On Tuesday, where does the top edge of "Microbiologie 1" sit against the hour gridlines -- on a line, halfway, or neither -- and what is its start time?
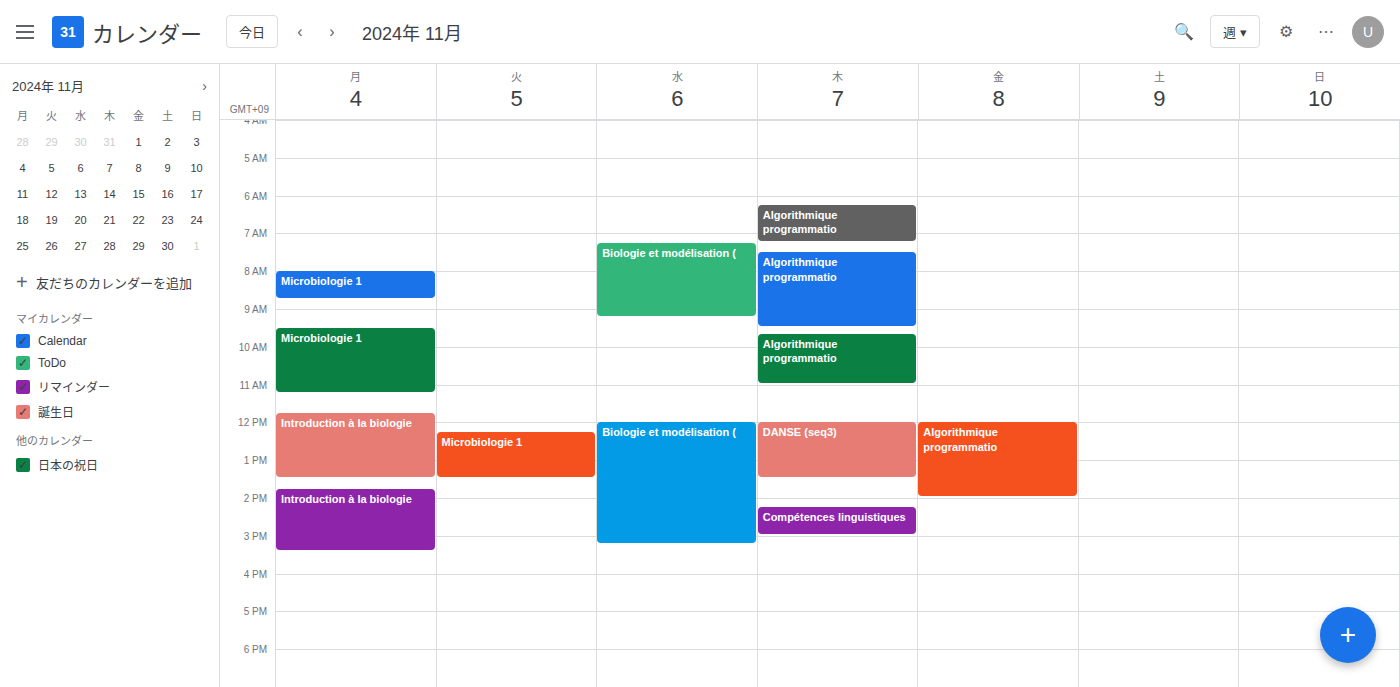
12:15 PM -- neither: a quarter of the way from the 12 PM line to the 1 PM line.